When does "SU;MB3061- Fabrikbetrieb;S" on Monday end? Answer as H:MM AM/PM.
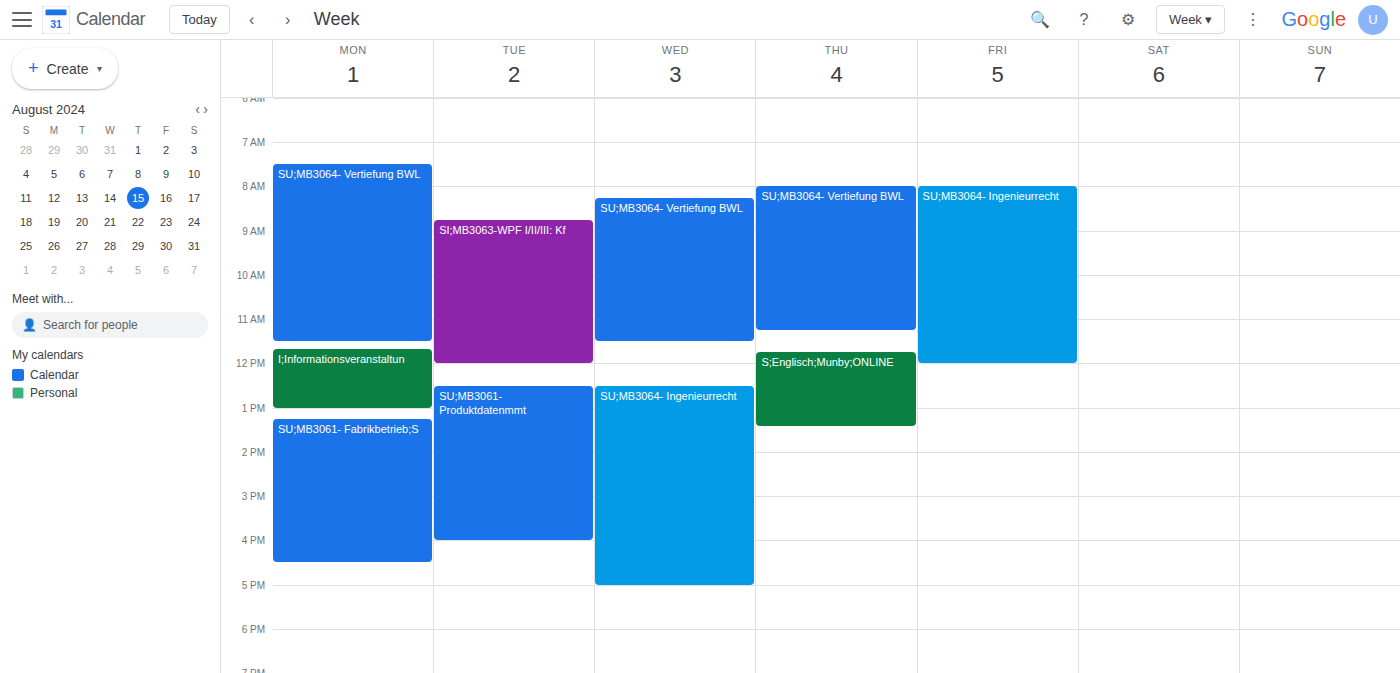
4:30 PM